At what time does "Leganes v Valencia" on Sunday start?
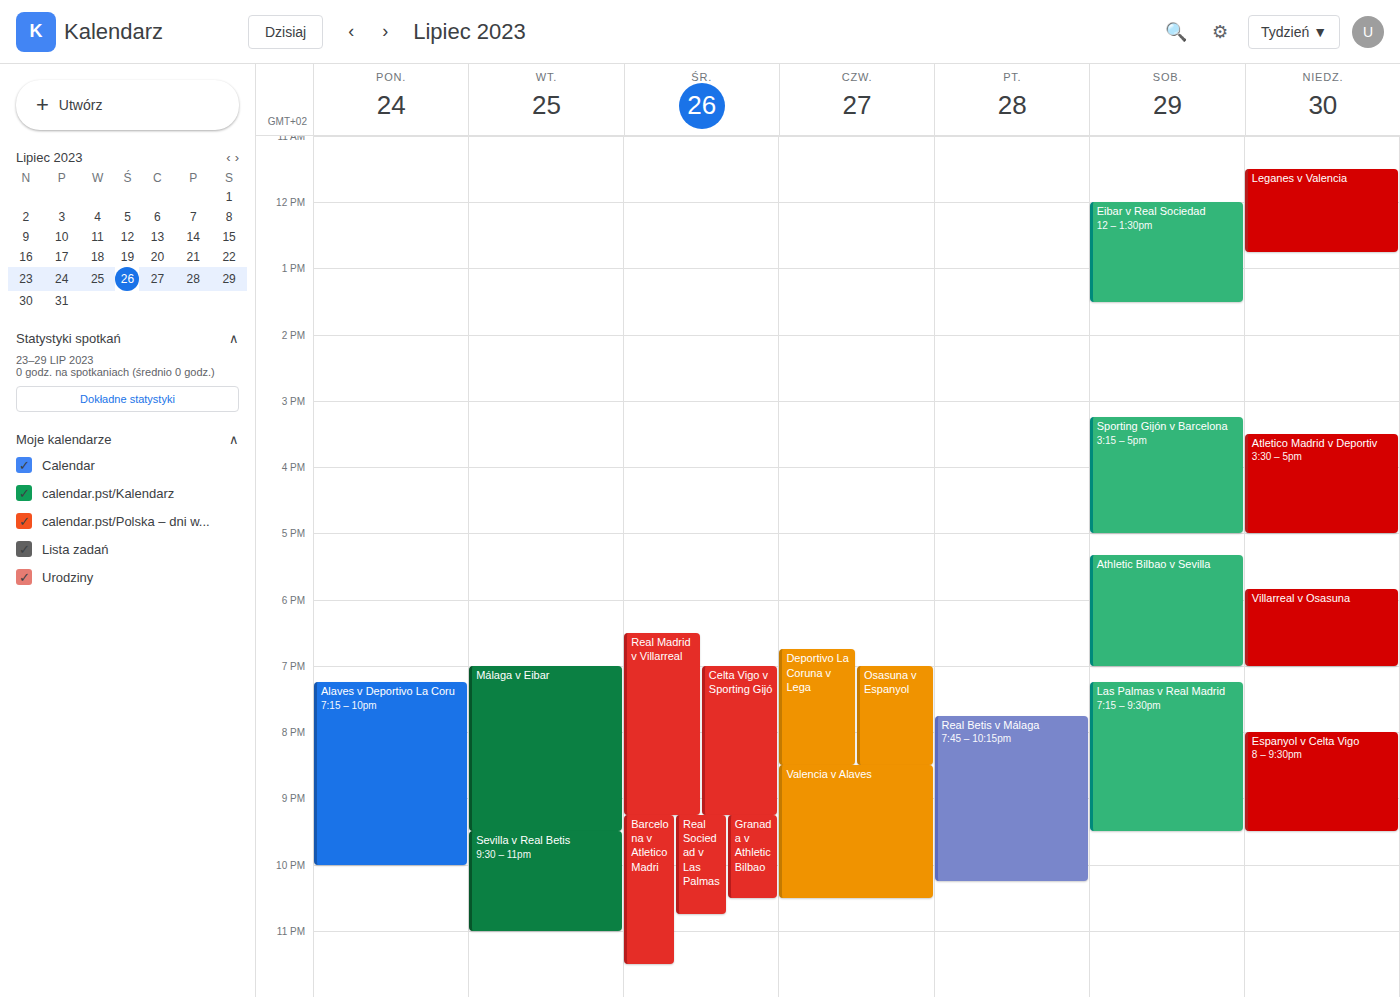
11:30 AM